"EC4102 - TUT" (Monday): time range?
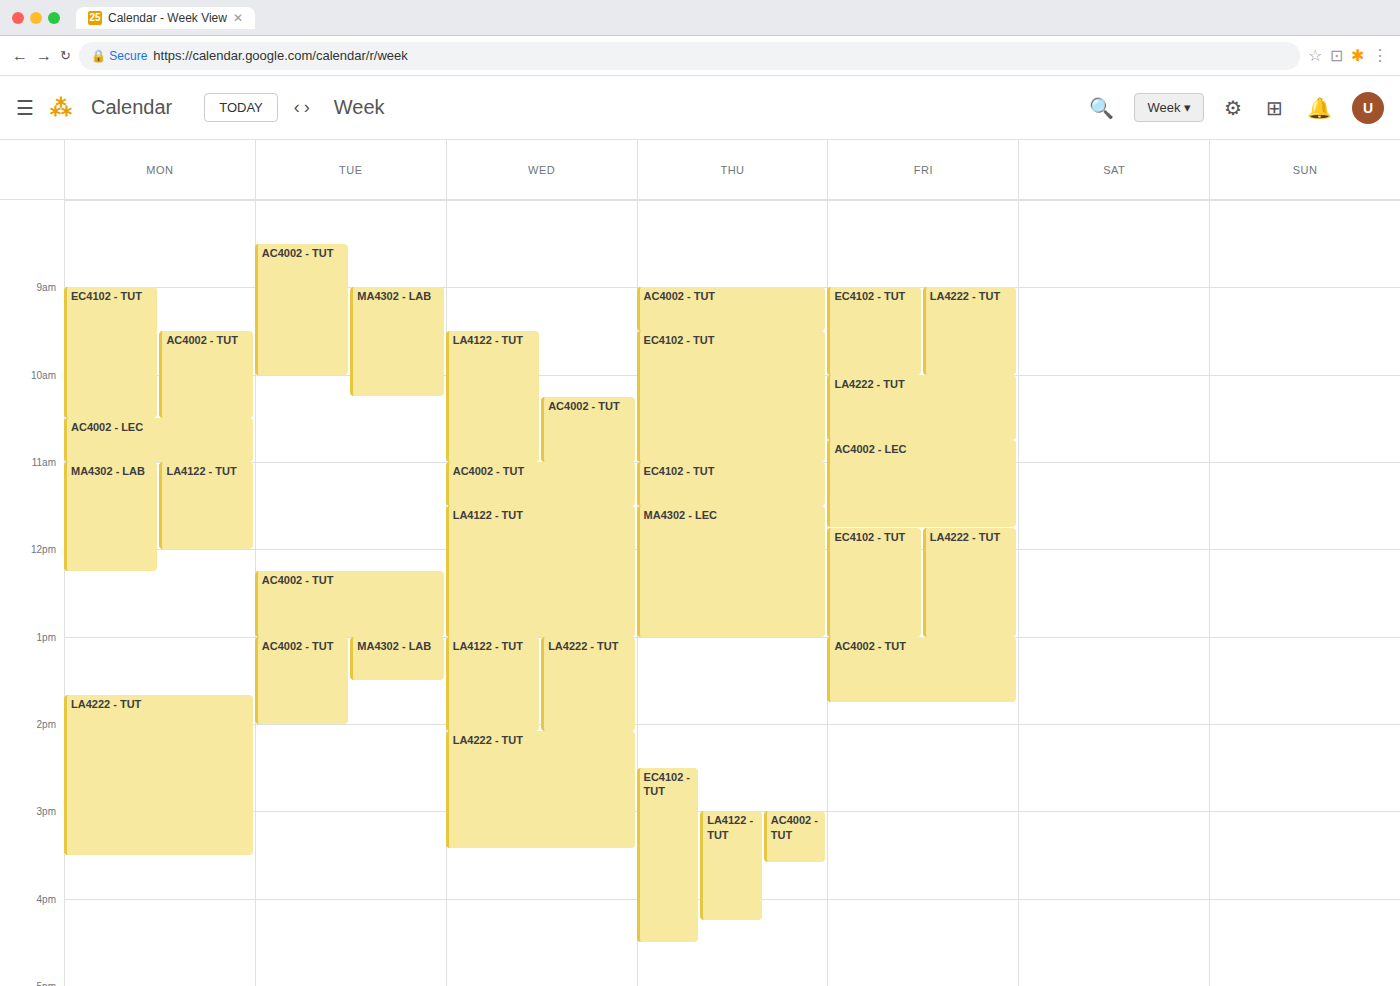
9:00 AM to 10:30 AM